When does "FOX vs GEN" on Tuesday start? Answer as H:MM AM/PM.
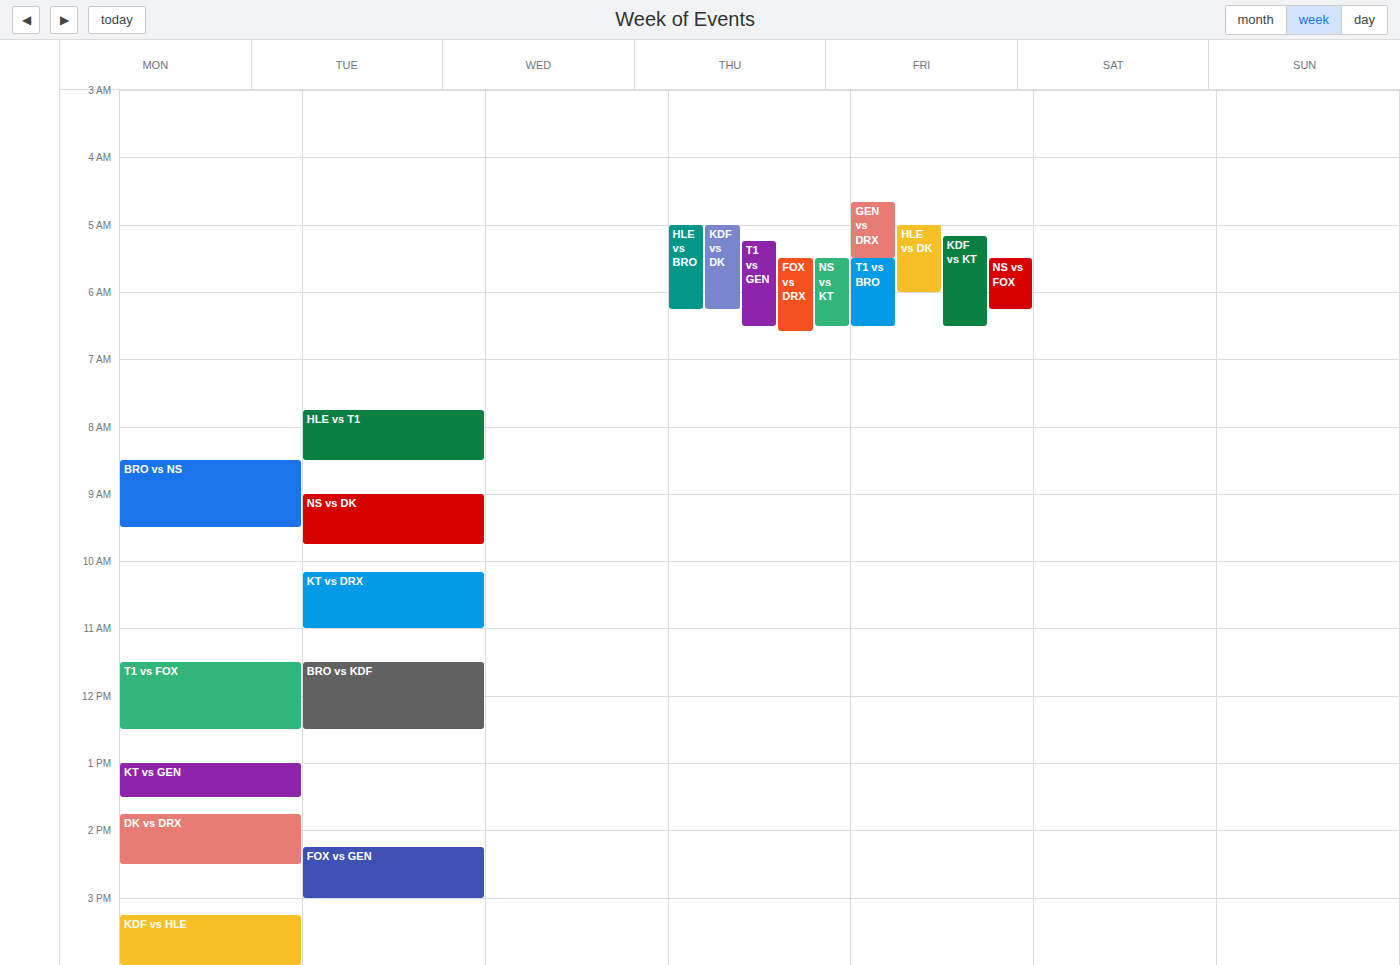
2:15 PM